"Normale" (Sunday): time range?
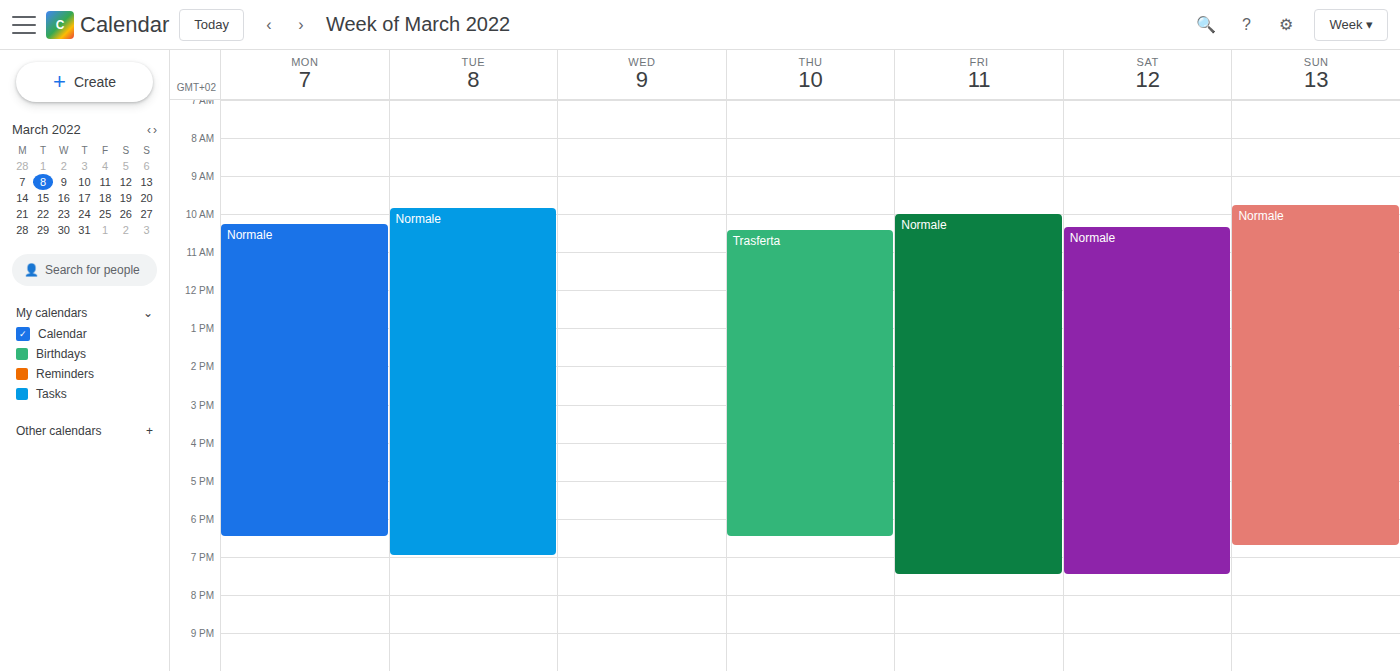
9:45 AM to 6:45 PM